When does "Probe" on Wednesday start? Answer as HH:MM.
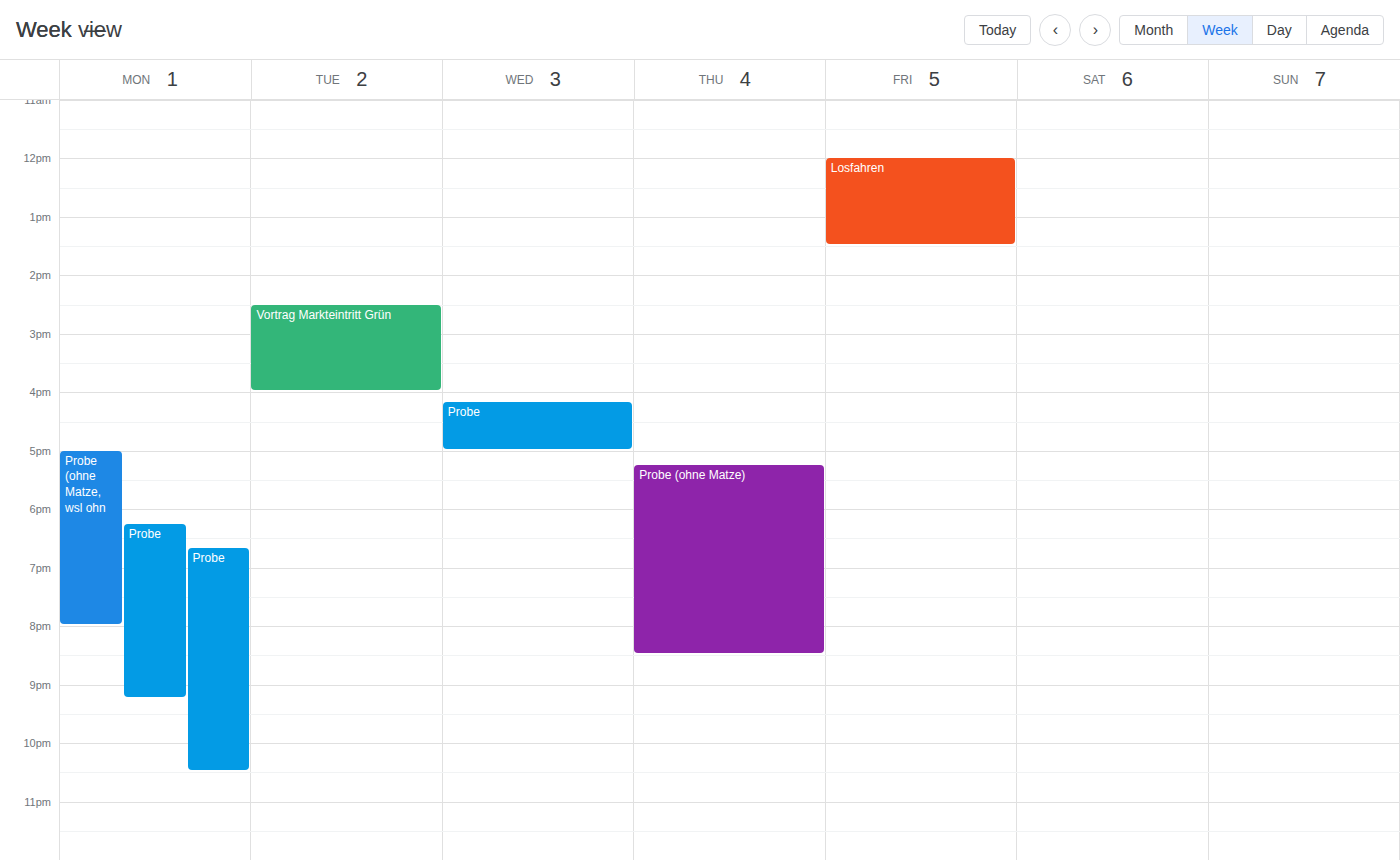
16:10